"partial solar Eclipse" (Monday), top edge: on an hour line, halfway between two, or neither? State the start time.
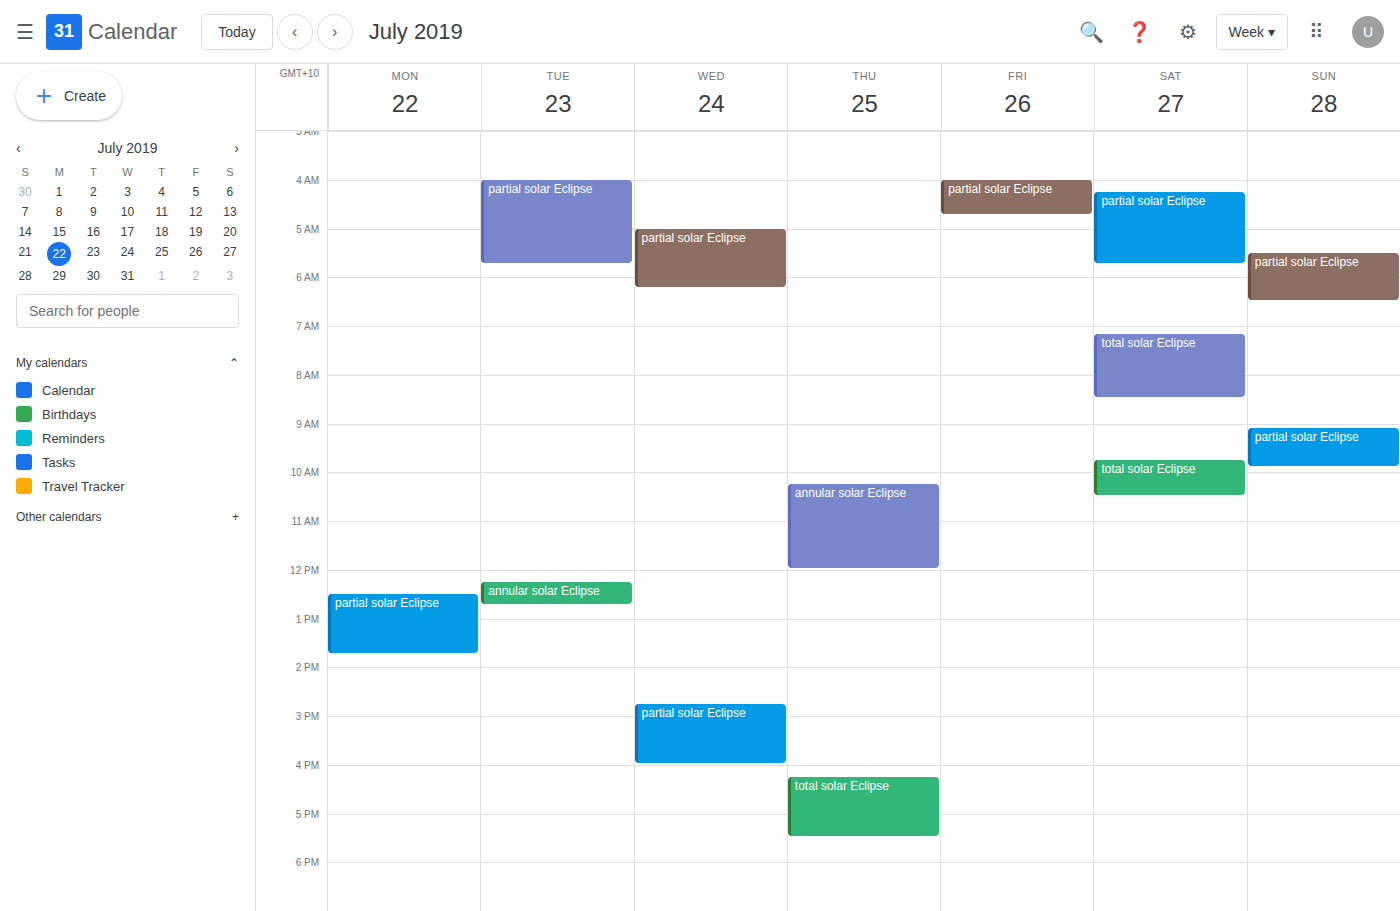
12:30 PM -- halfway between the 12 PM and 1 PM lines.